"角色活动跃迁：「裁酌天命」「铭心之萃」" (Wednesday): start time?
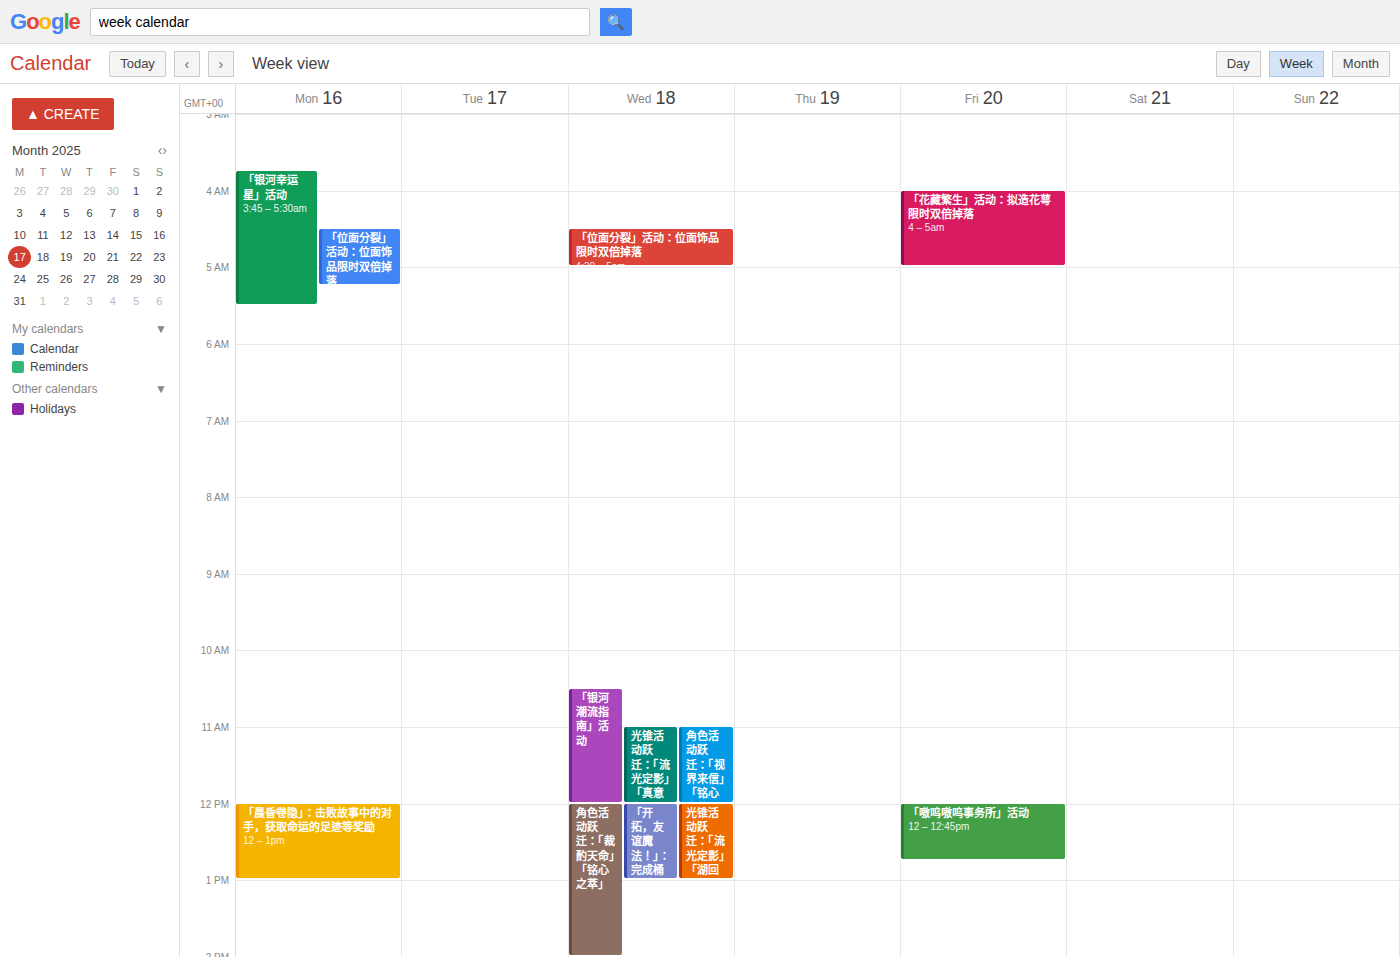
12:00 PM